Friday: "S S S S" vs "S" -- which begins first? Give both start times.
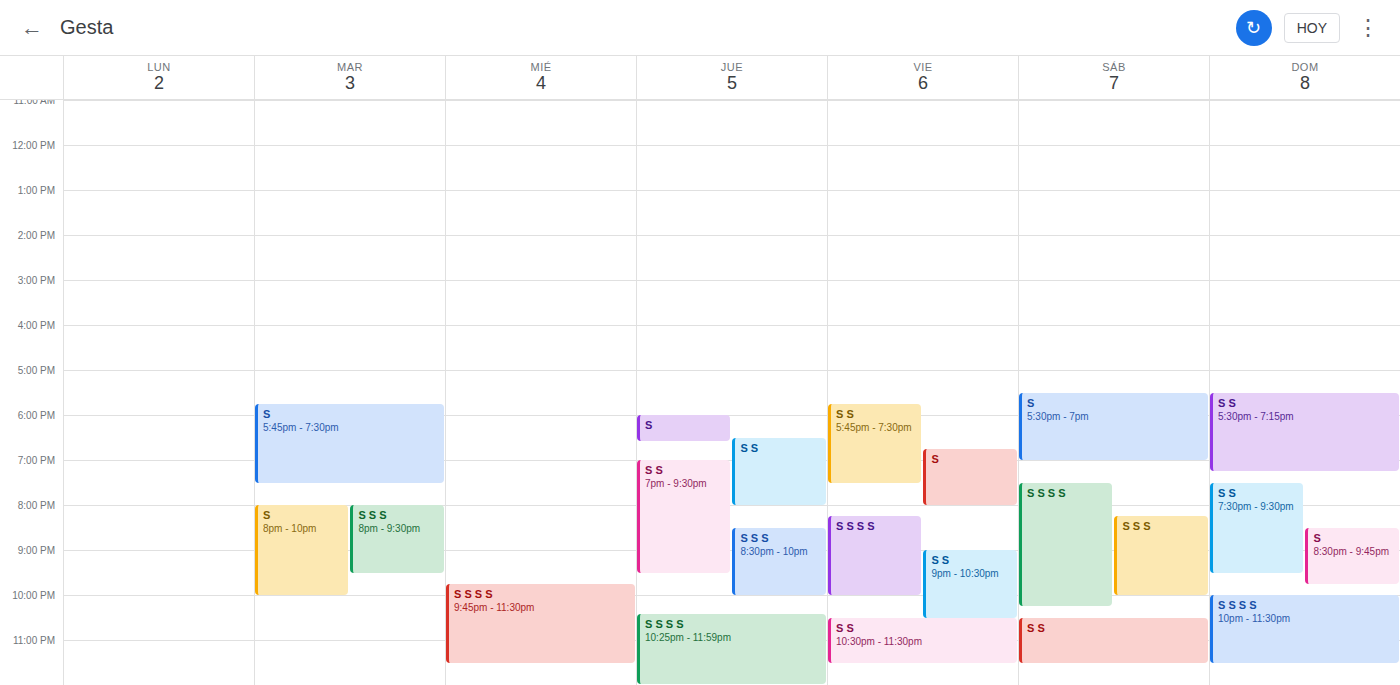
"S" 6:45 PM; "S S S S" 8:15 PM.